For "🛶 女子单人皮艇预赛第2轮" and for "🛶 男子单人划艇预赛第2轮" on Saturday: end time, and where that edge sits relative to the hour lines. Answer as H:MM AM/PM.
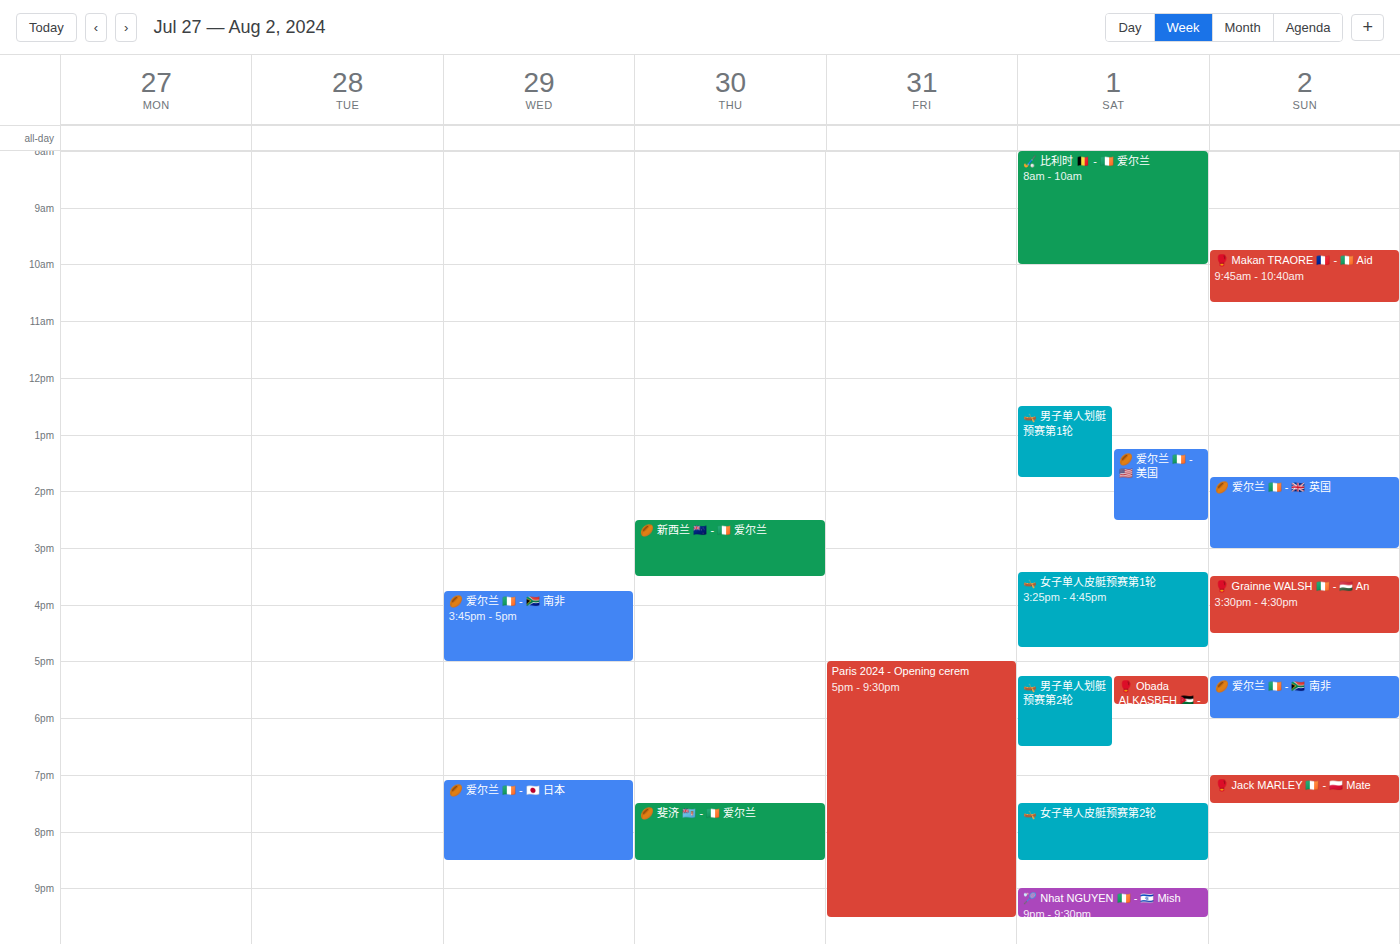
"🛶 女子单人皮艇预赛第2轮": 8:30 PM, halfway between the 8 PM and 9 PM lines. "🛶 男子单人划艇预赛第2轮": 6:30 PM, halfway between the 6 PM and 7 PM lines.